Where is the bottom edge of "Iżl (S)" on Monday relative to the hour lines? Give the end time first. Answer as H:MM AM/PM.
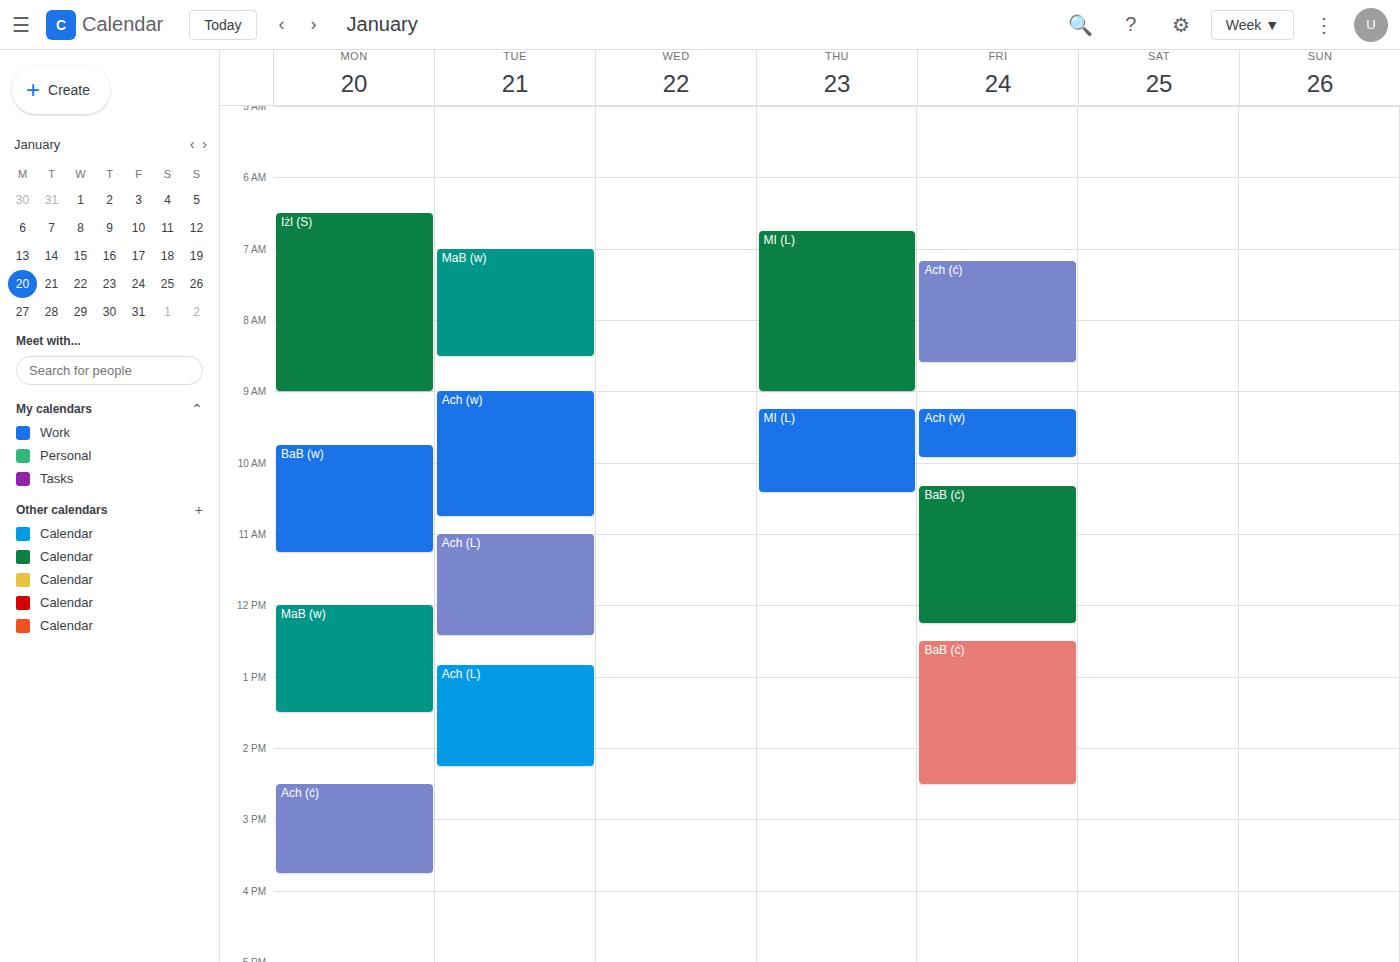
9:00 AM -- exactly on the 9 AM line.